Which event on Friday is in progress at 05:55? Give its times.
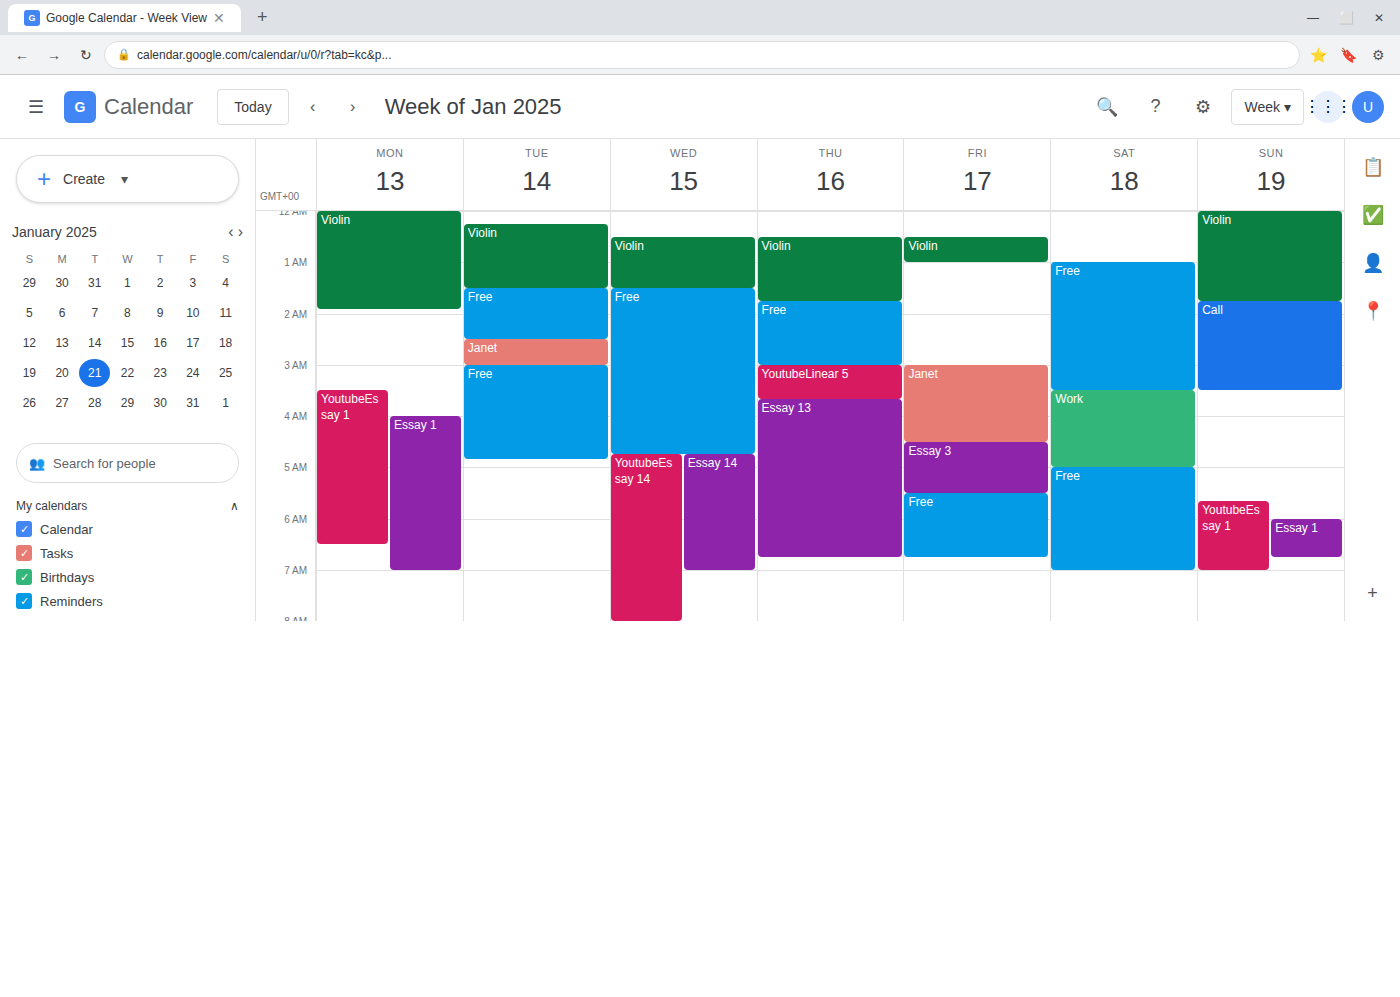
"Free", 05:30 to 06:45